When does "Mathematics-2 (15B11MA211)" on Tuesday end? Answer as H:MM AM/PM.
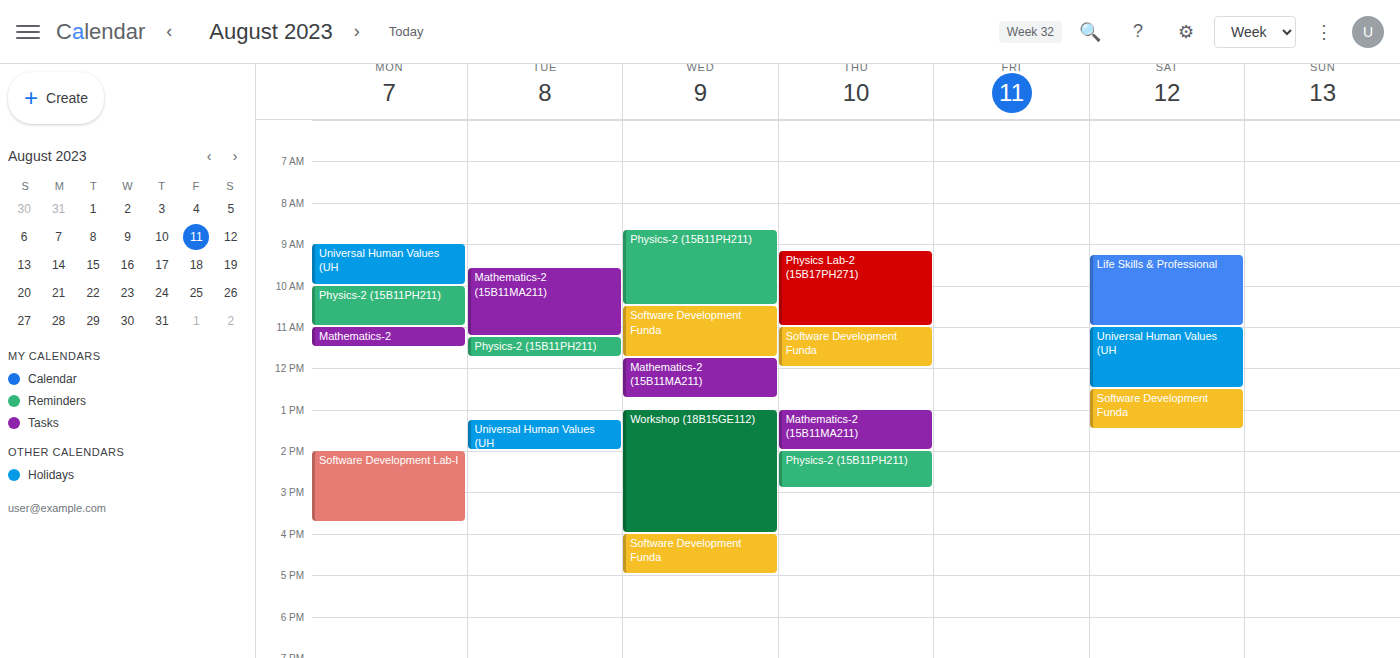
11:15 AM